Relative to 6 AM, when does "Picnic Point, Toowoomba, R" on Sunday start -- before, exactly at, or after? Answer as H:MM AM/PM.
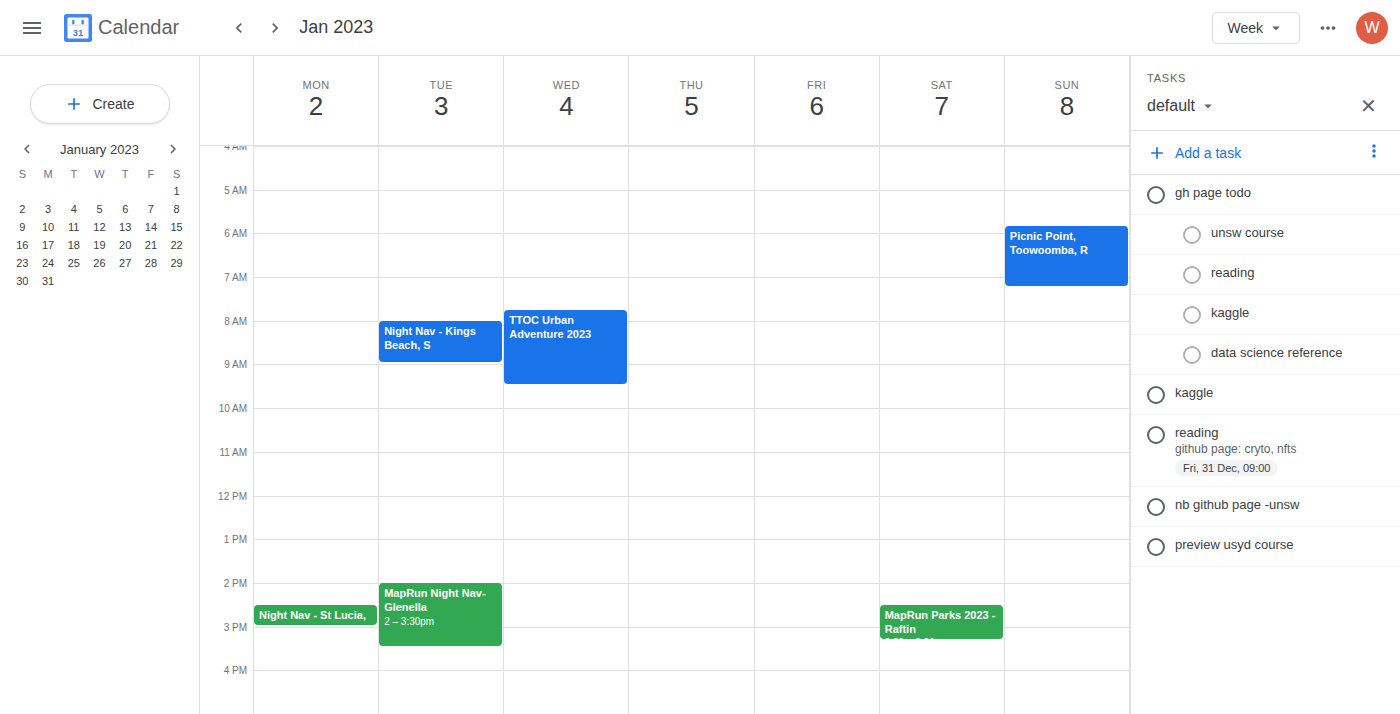
5:50 AM -- before 6 AM, 10 minutes above the 6 AM line.